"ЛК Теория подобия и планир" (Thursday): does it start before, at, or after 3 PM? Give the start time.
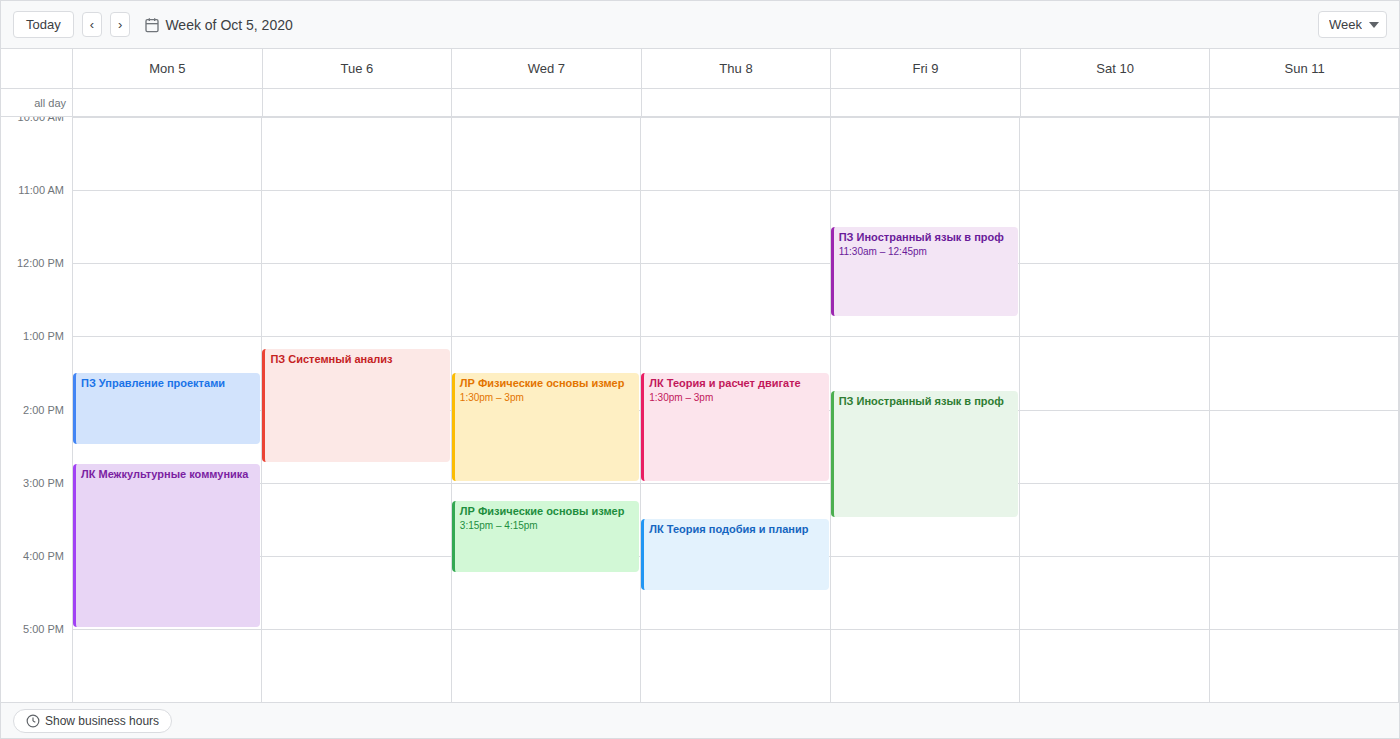
3:30 PM -- after 3 PM, 30 minutes below the 3 PM line.